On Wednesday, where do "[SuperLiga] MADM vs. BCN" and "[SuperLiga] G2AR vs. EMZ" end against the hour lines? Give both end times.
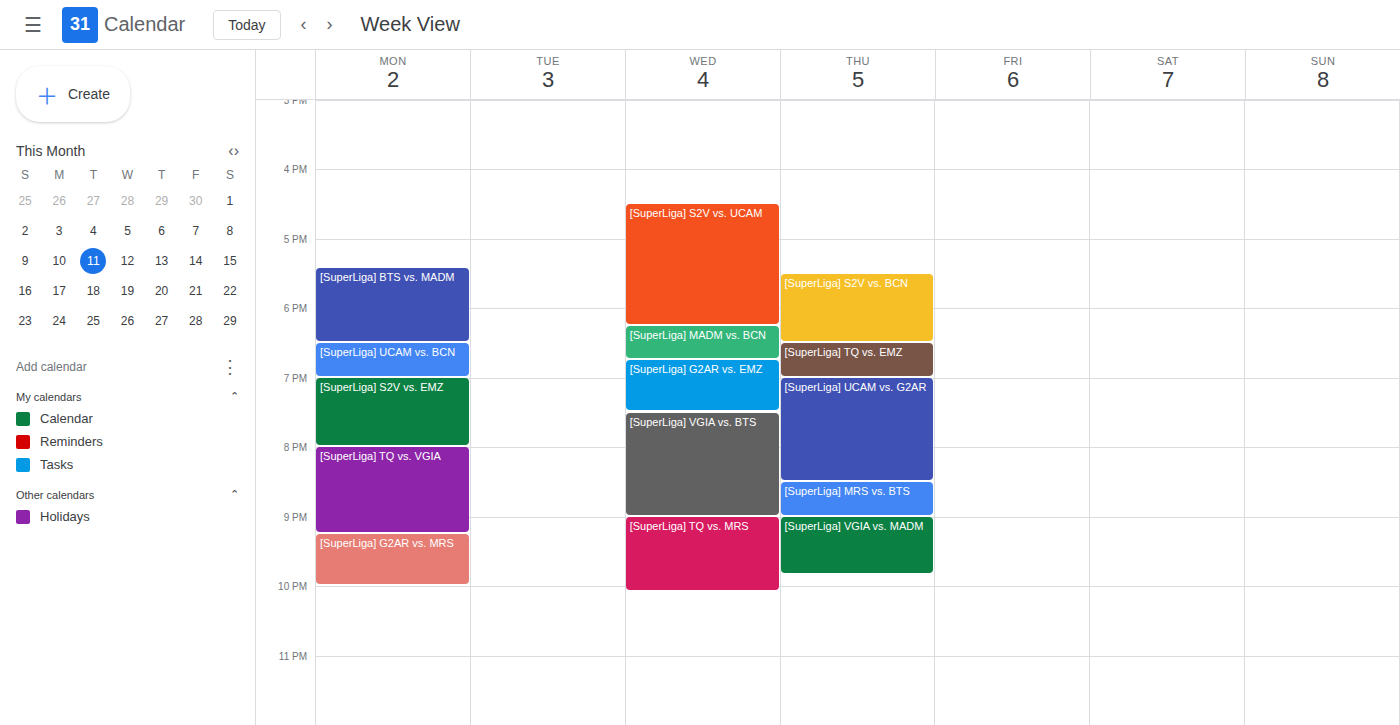
"[SuperLiga] MADM vs. BCN": 6:45 PM, neither: three quarters of the way from the 6 PM line to the 7 PM line. "[SuperLiga] G2AR vs. EMZ": 7:30 PM, halfway between the 7 PM and 8 PM lines.